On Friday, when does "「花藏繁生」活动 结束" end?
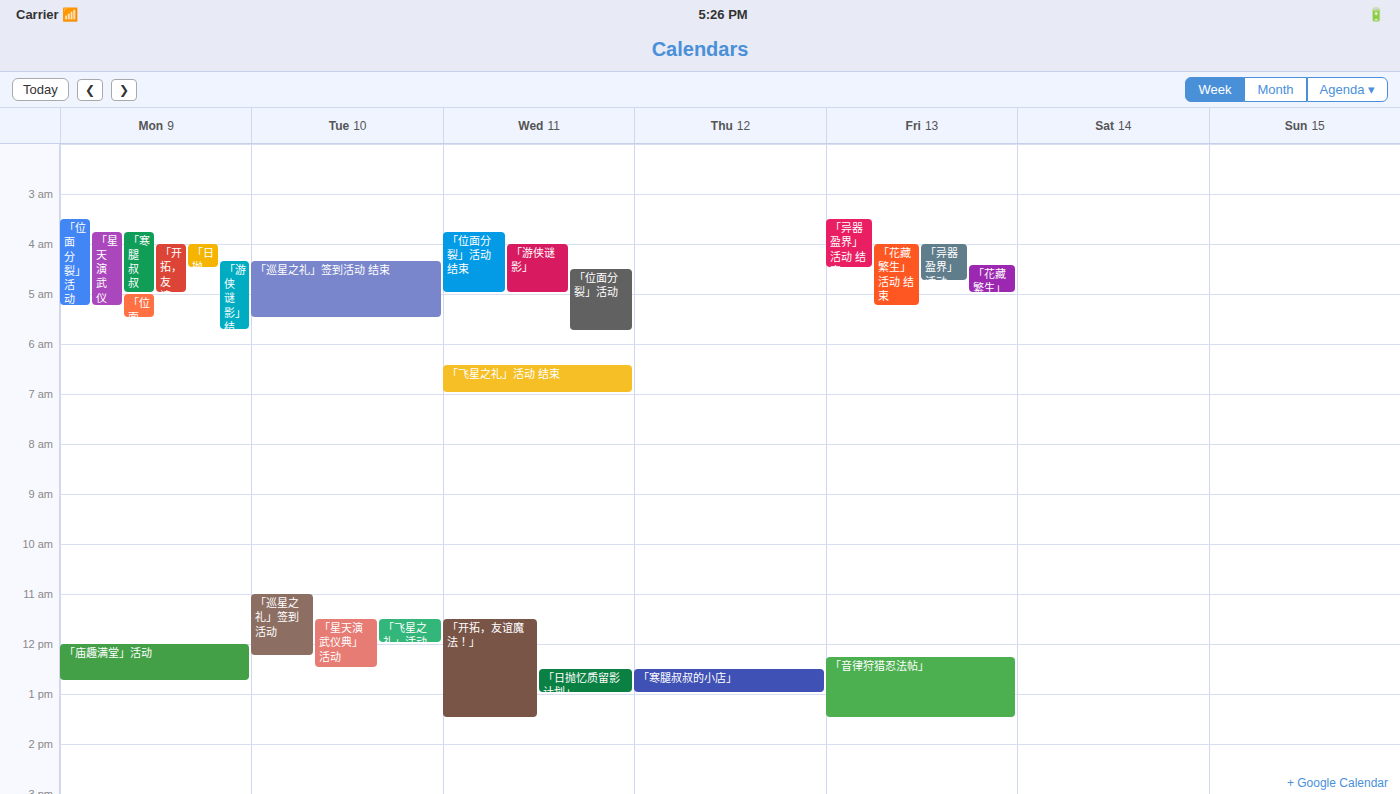
5:15 AM